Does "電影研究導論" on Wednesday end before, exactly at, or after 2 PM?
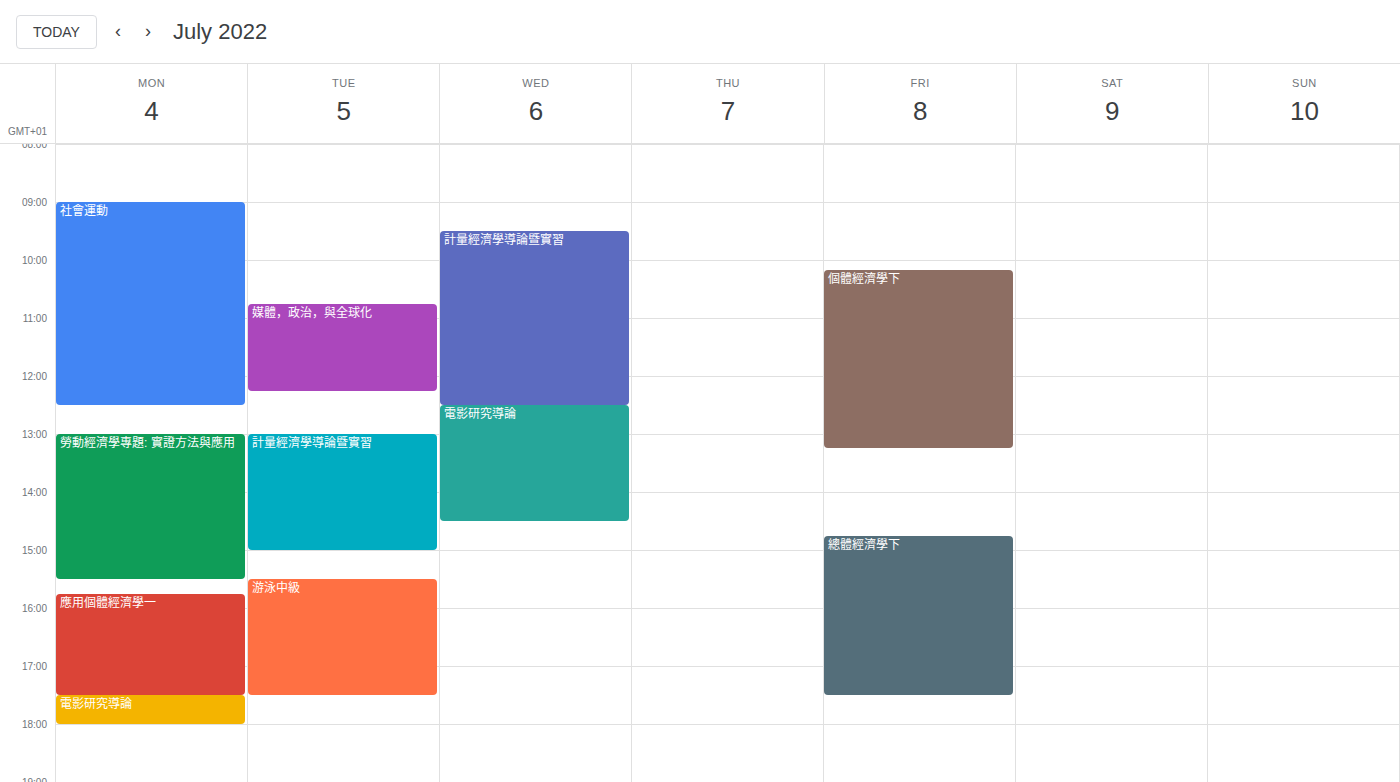
2:30 PM -- after 2 PM, 30 minutes below the 2 PM line.